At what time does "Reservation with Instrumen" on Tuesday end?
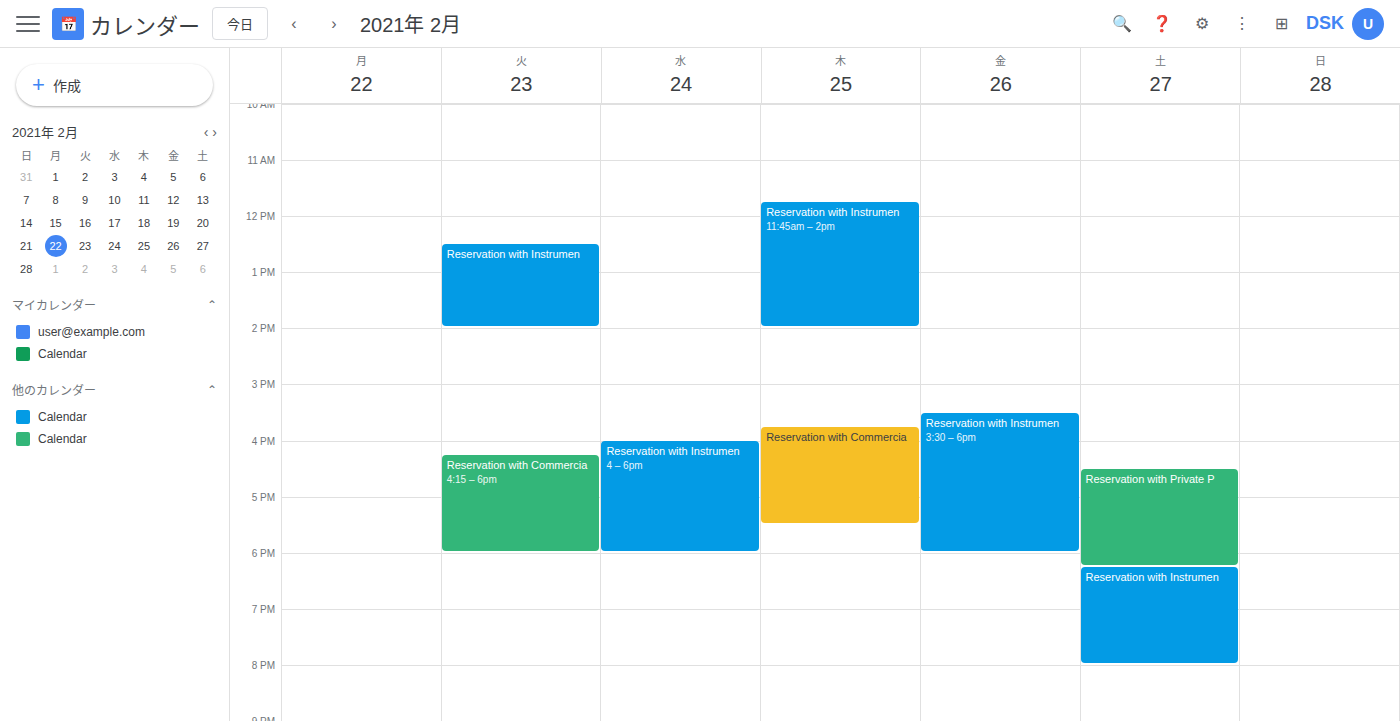
2:00 PM